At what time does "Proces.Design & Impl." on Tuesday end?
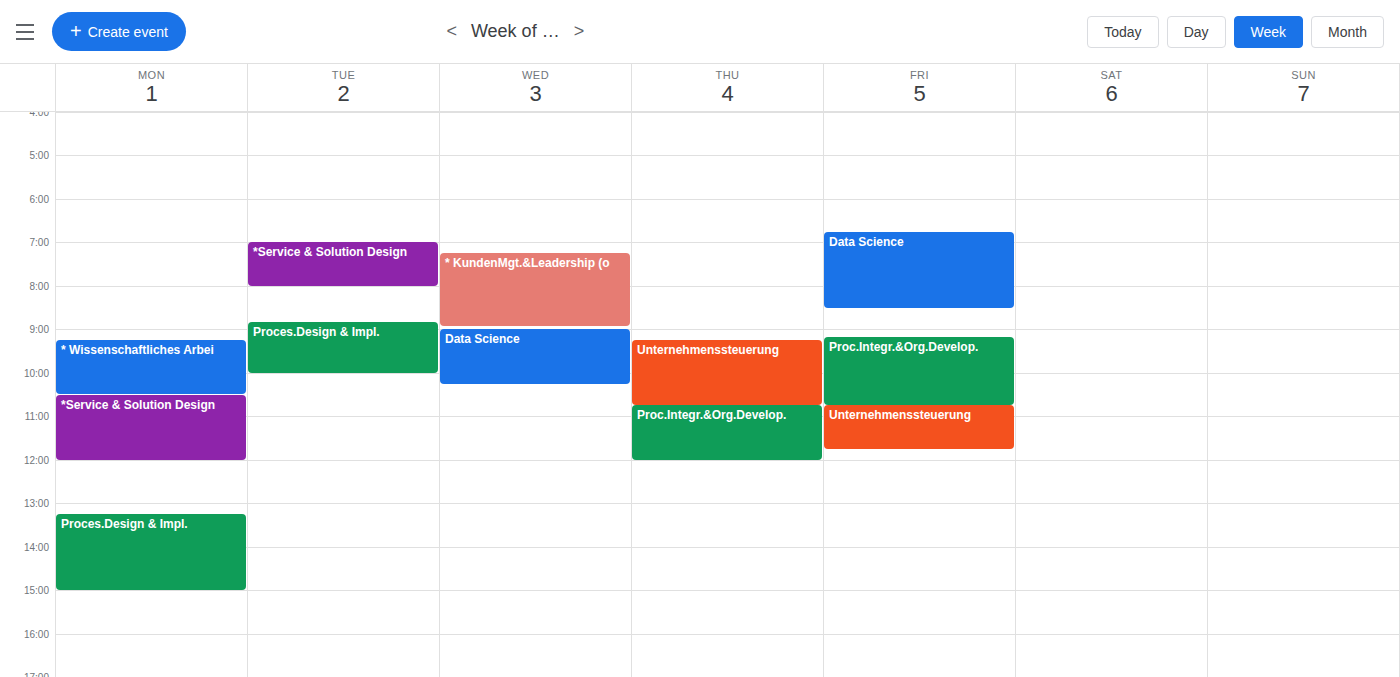
10:00